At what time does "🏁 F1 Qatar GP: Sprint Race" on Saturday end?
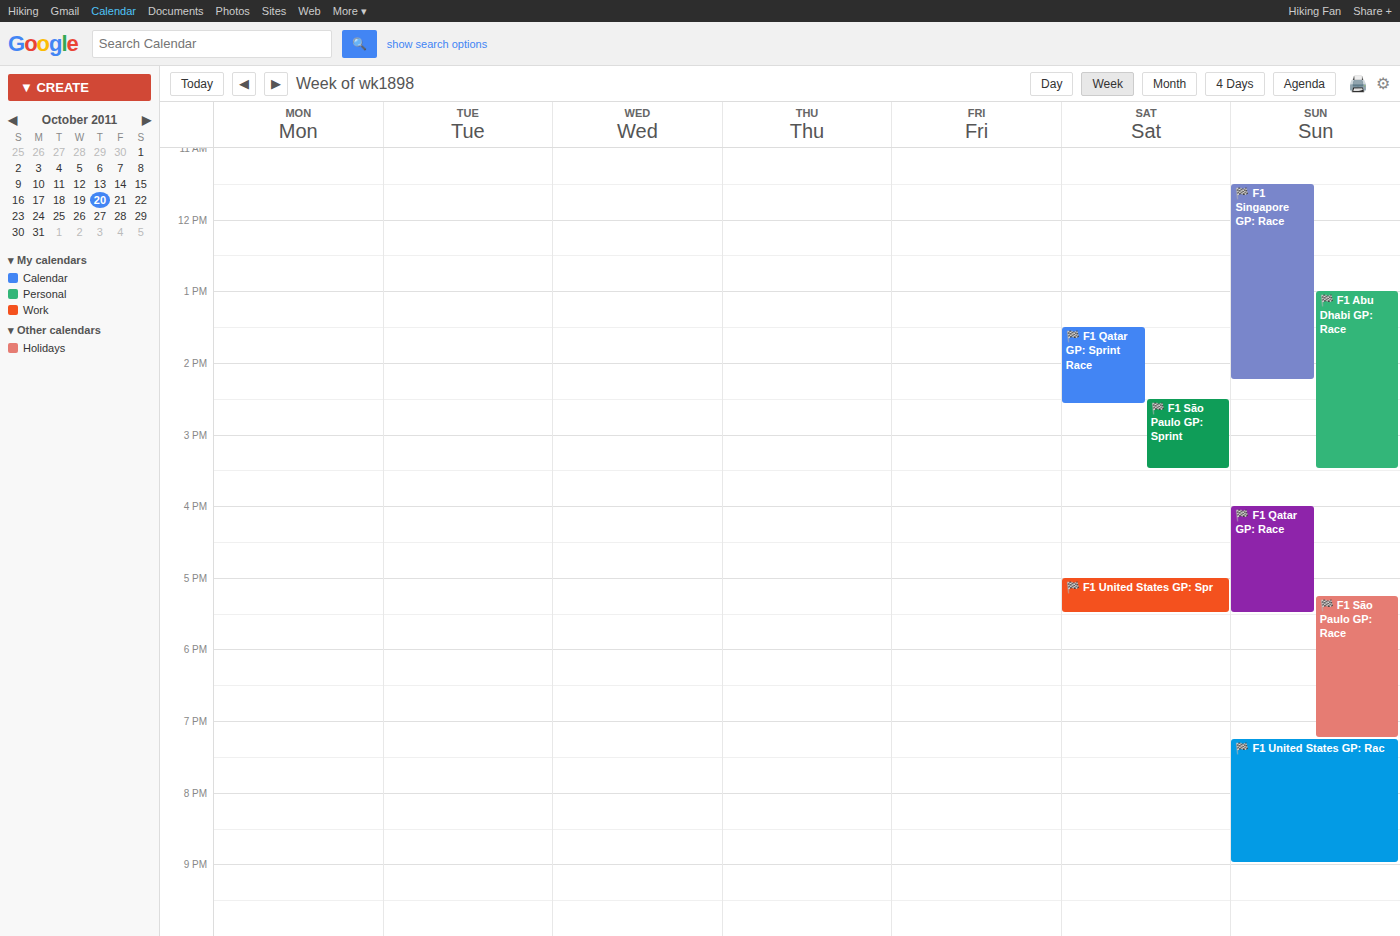
2:35 PM